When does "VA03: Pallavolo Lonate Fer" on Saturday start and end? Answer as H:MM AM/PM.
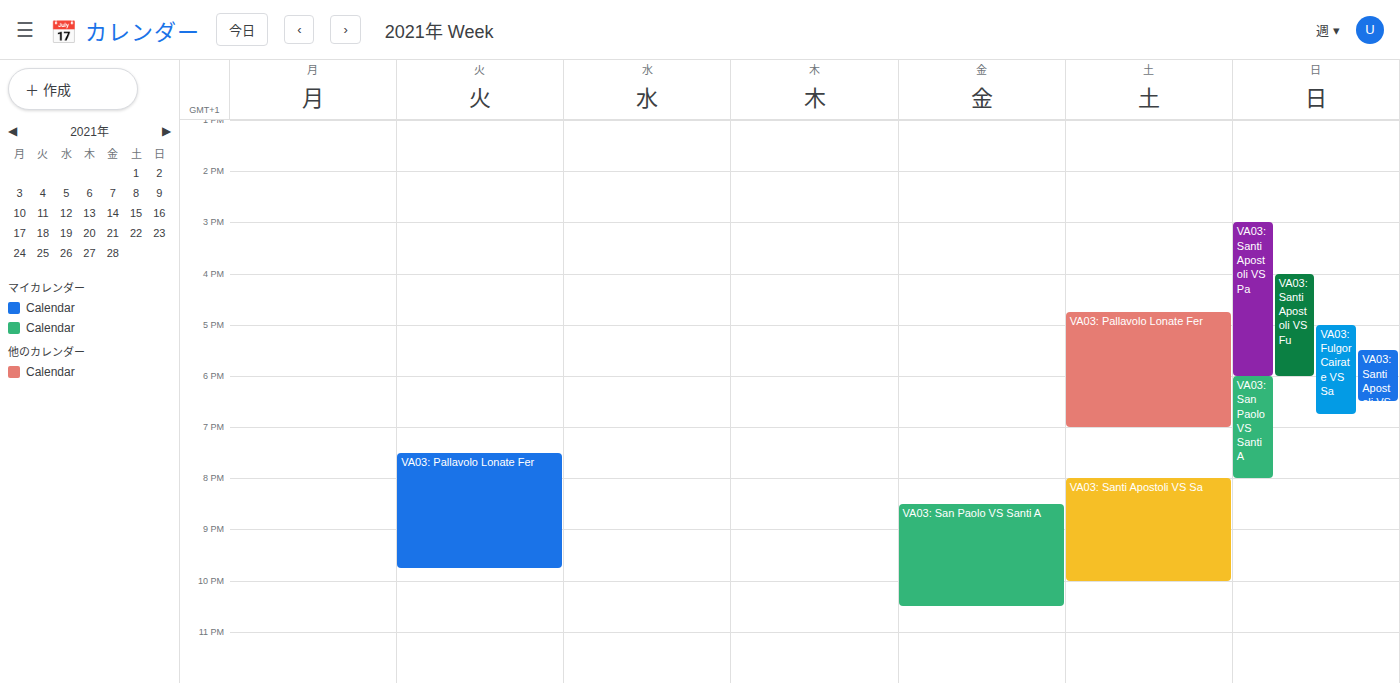
4:45 PM to 7:00 PM